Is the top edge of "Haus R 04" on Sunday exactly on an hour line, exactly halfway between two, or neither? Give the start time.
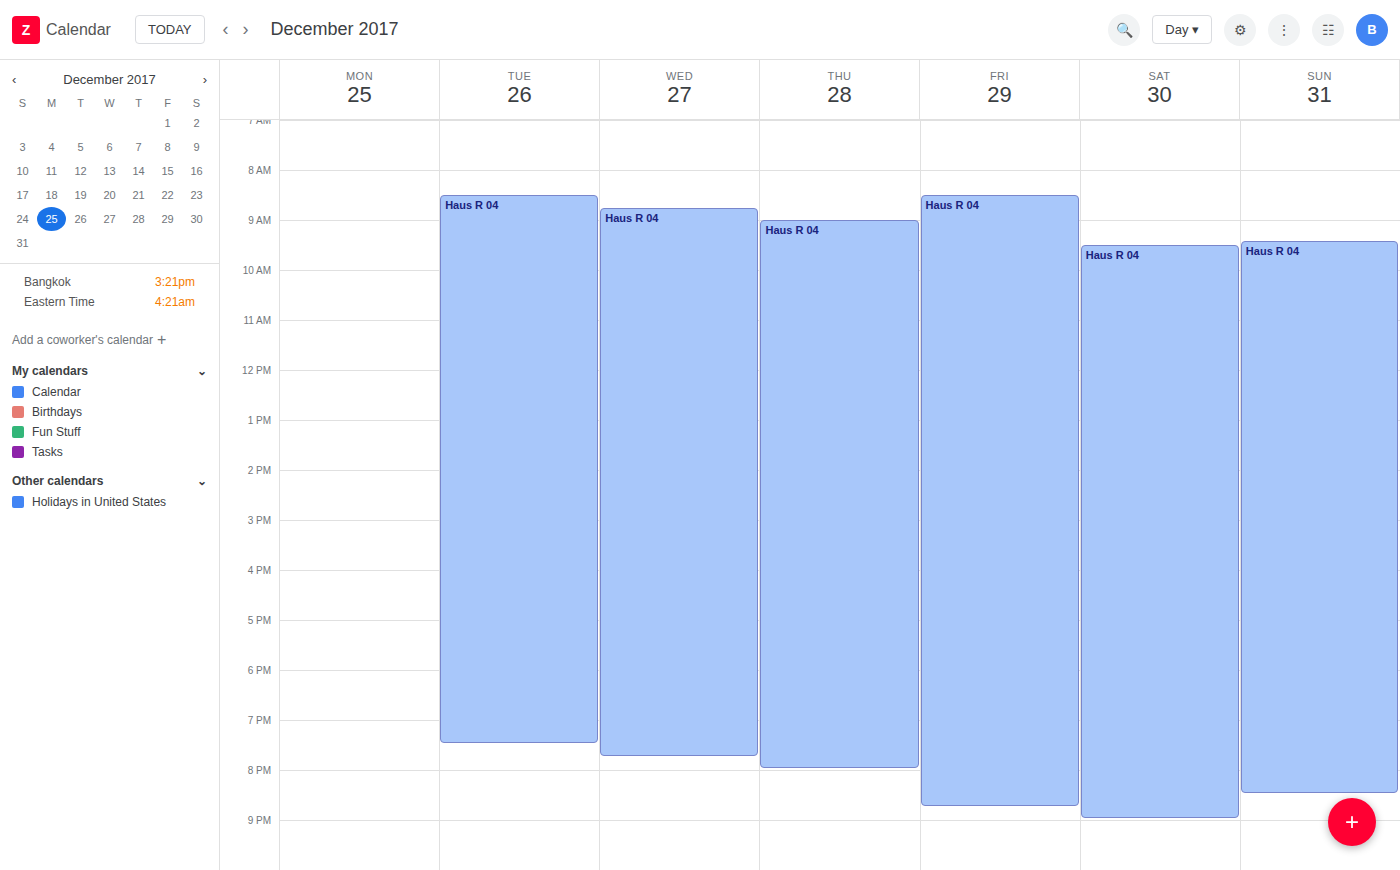
9:25 AM -- neither: 25 minutes below the 9 AM line and 35 minutes above the 10 AM line.